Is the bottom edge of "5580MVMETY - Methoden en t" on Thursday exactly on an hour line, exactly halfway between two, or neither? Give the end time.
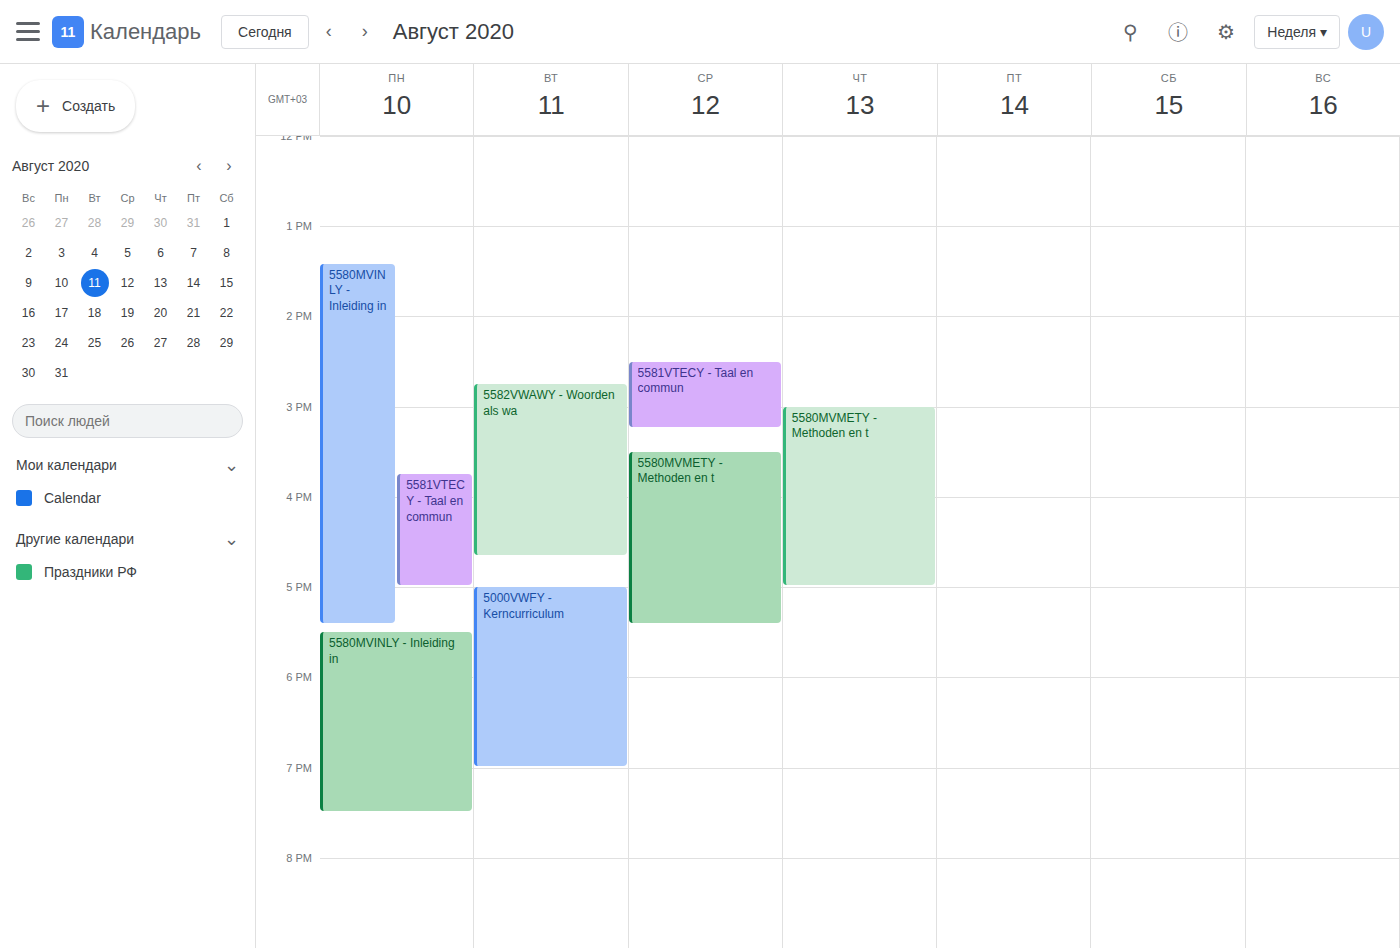
5:00 PM -- exactly on the 5 PM line.